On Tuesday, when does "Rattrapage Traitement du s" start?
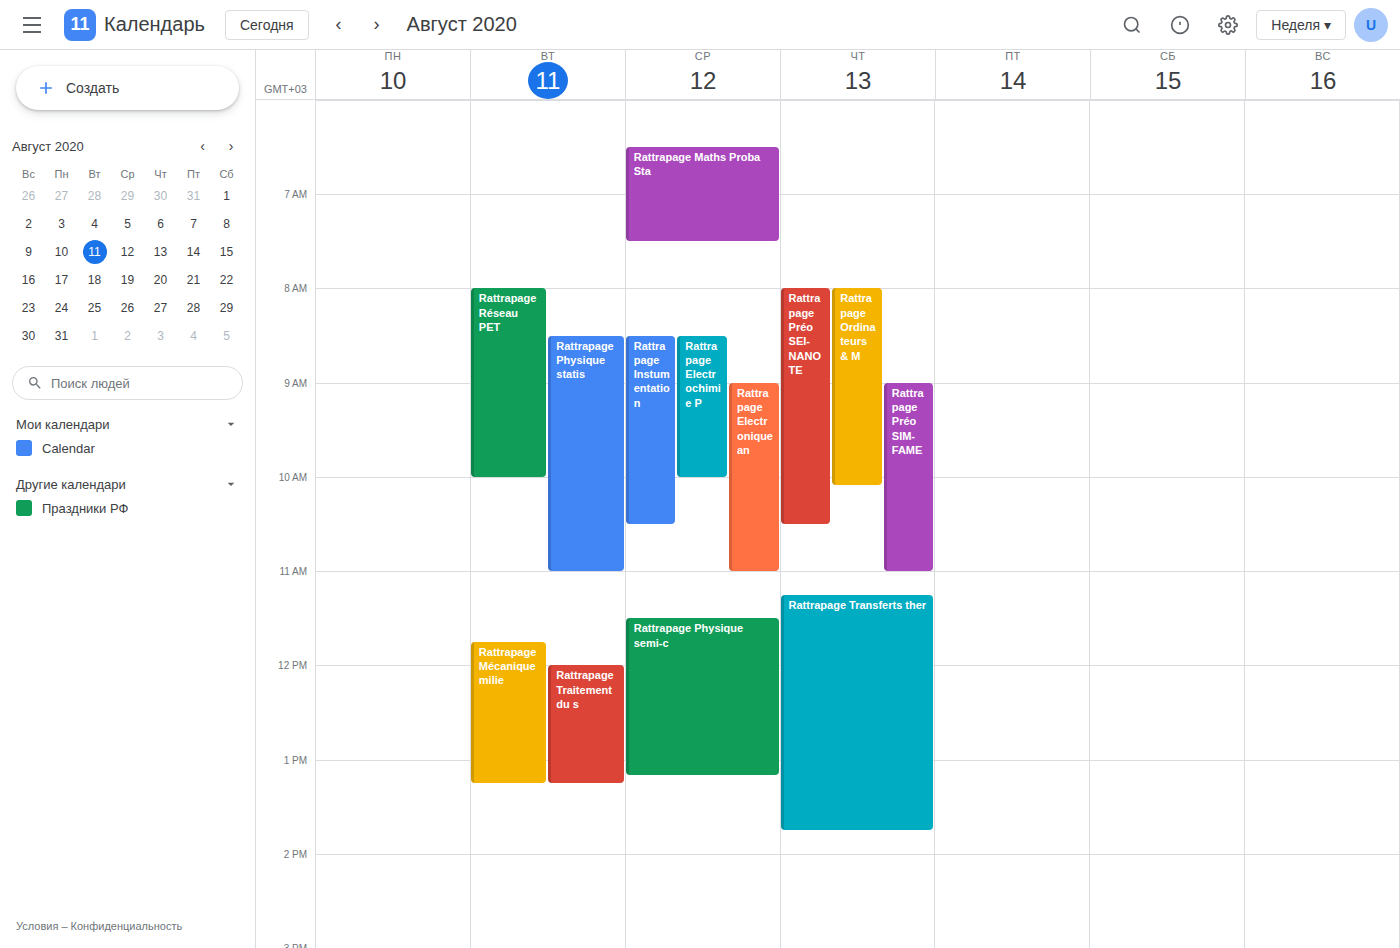
12:00